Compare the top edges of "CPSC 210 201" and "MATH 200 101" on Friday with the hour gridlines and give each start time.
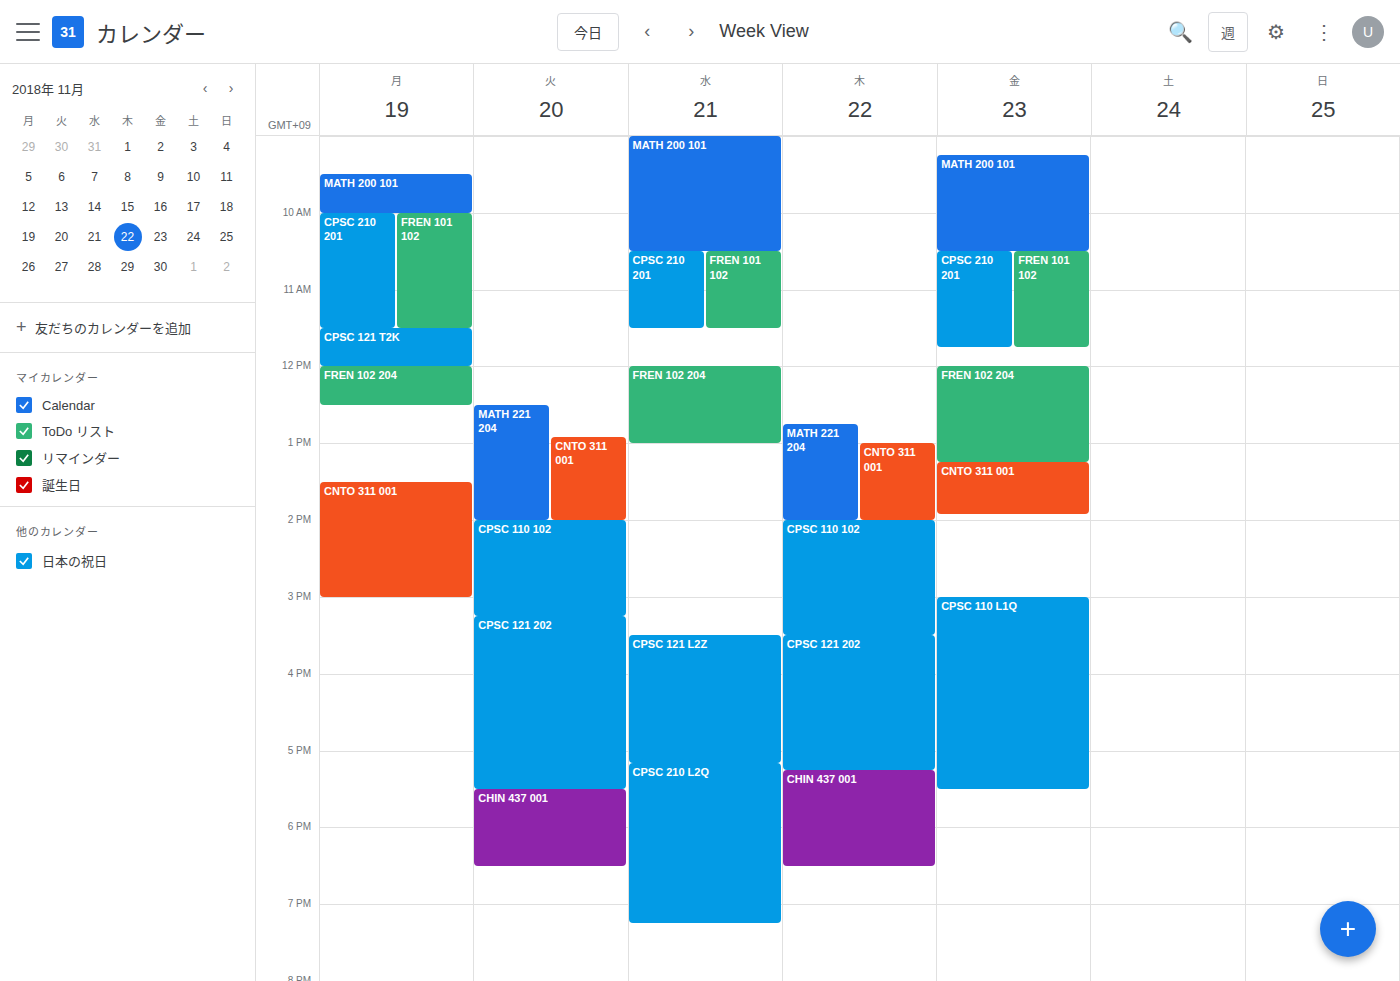
"CPSC 210 201": 10:30, halfway between the 10:00 and 11:00 lines. "MATH 200 101": 09:15, neither: a quarter of the way from the 09:00 line to the 10:00 line.